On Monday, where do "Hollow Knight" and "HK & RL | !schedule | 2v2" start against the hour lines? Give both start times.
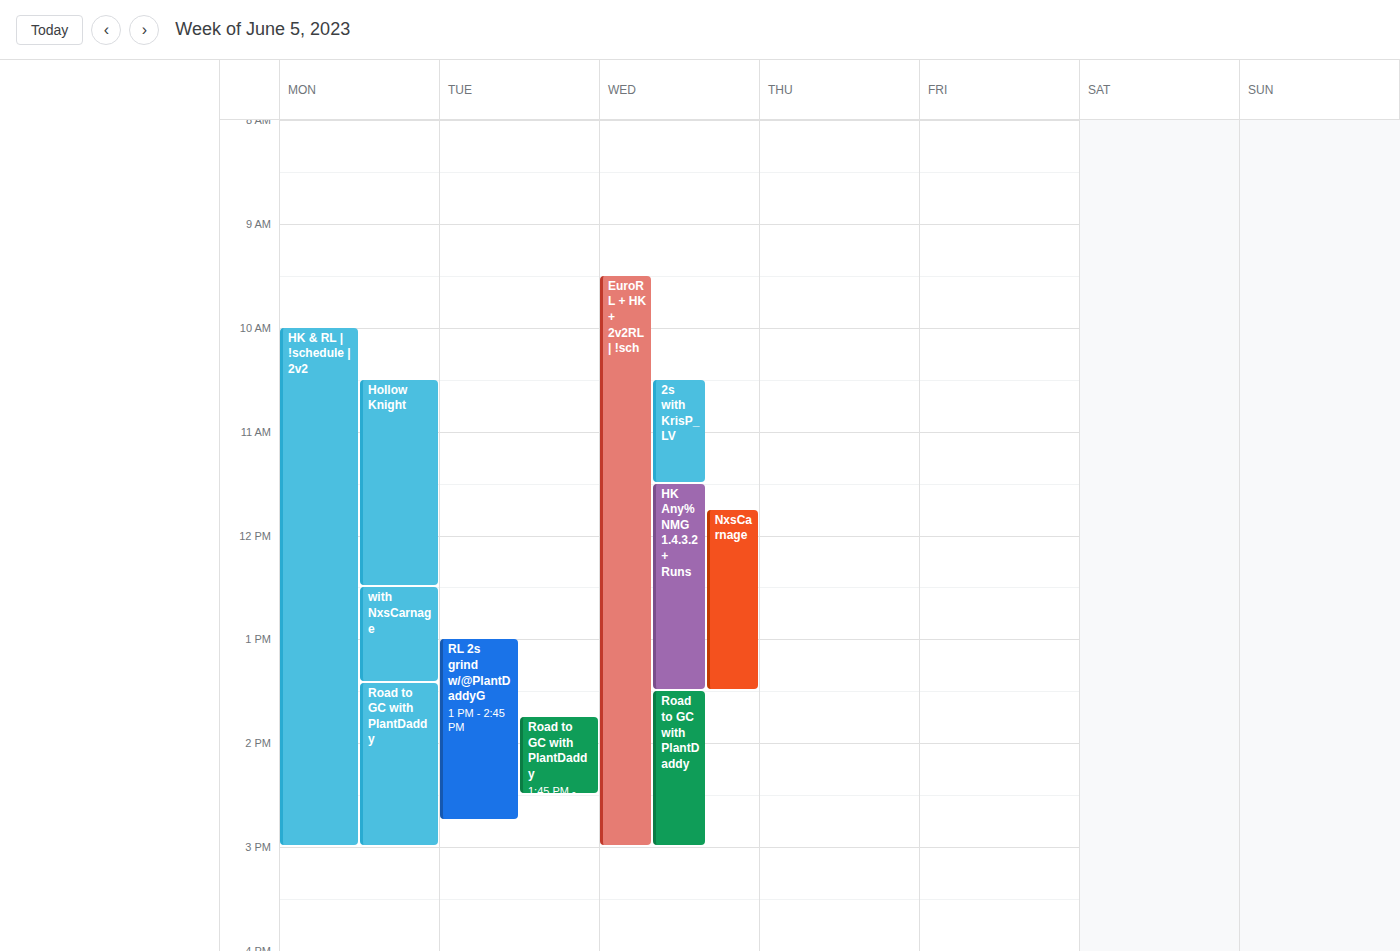
"Hollow Knight": 10:30, halfway between the 10:00 and 11:00 lines. "HK & RL | !schedule | 2v2": 10:00, exactly on the 10:00 line.